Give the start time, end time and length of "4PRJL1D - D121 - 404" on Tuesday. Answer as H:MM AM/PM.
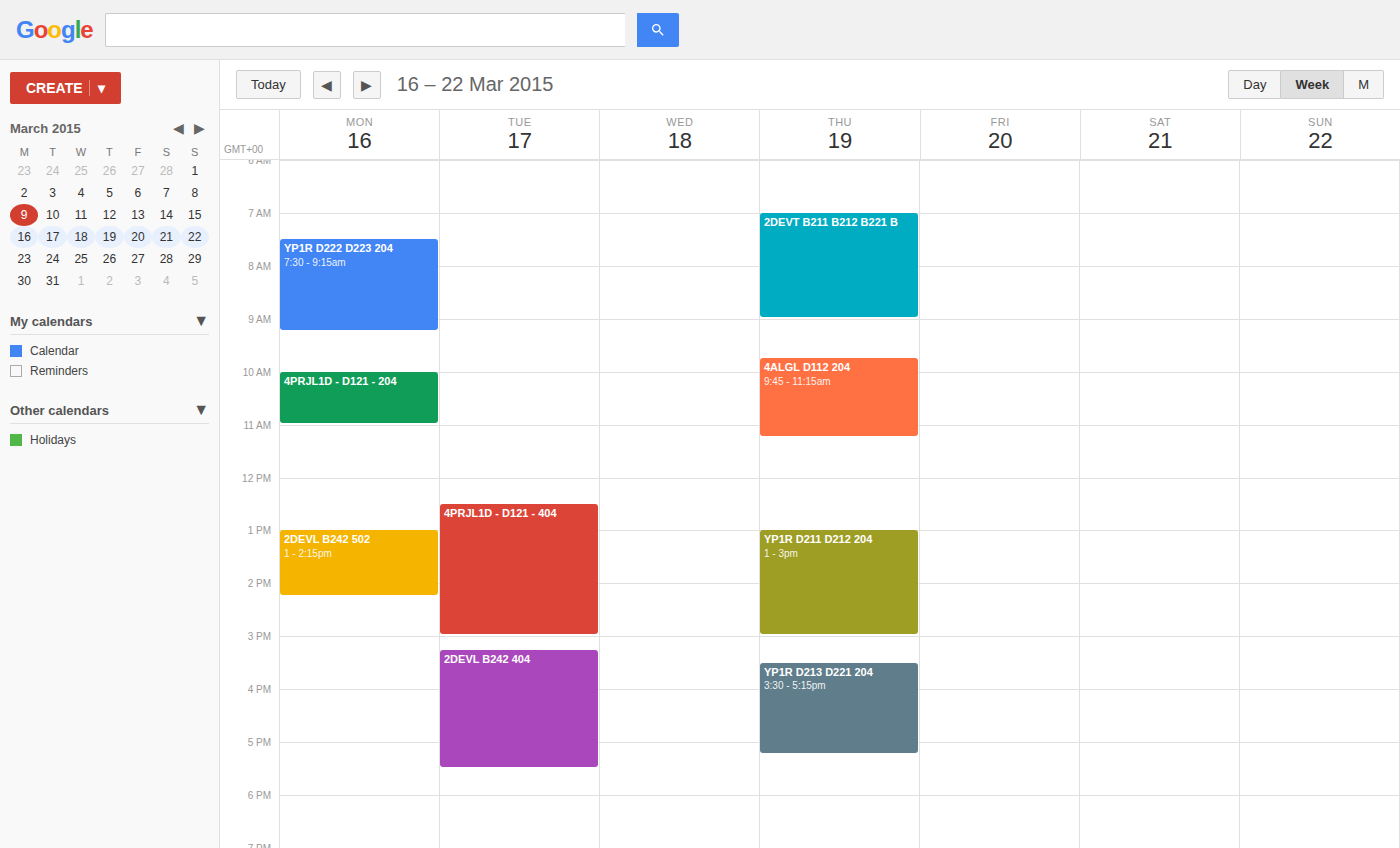
12:30 PM to 3:00 PM, 2 hours 30 minutes